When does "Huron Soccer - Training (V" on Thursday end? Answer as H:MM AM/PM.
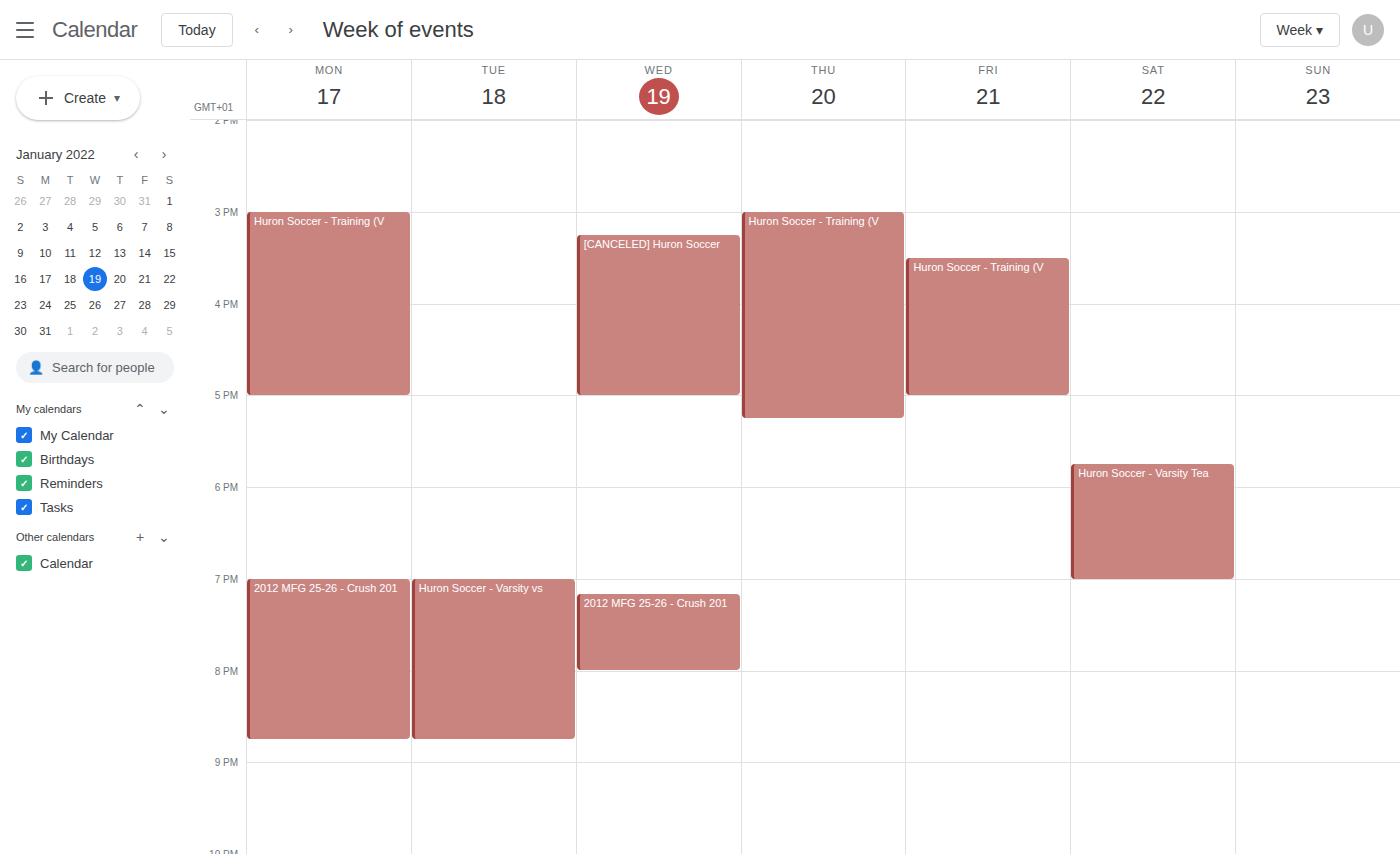
5:15 PM